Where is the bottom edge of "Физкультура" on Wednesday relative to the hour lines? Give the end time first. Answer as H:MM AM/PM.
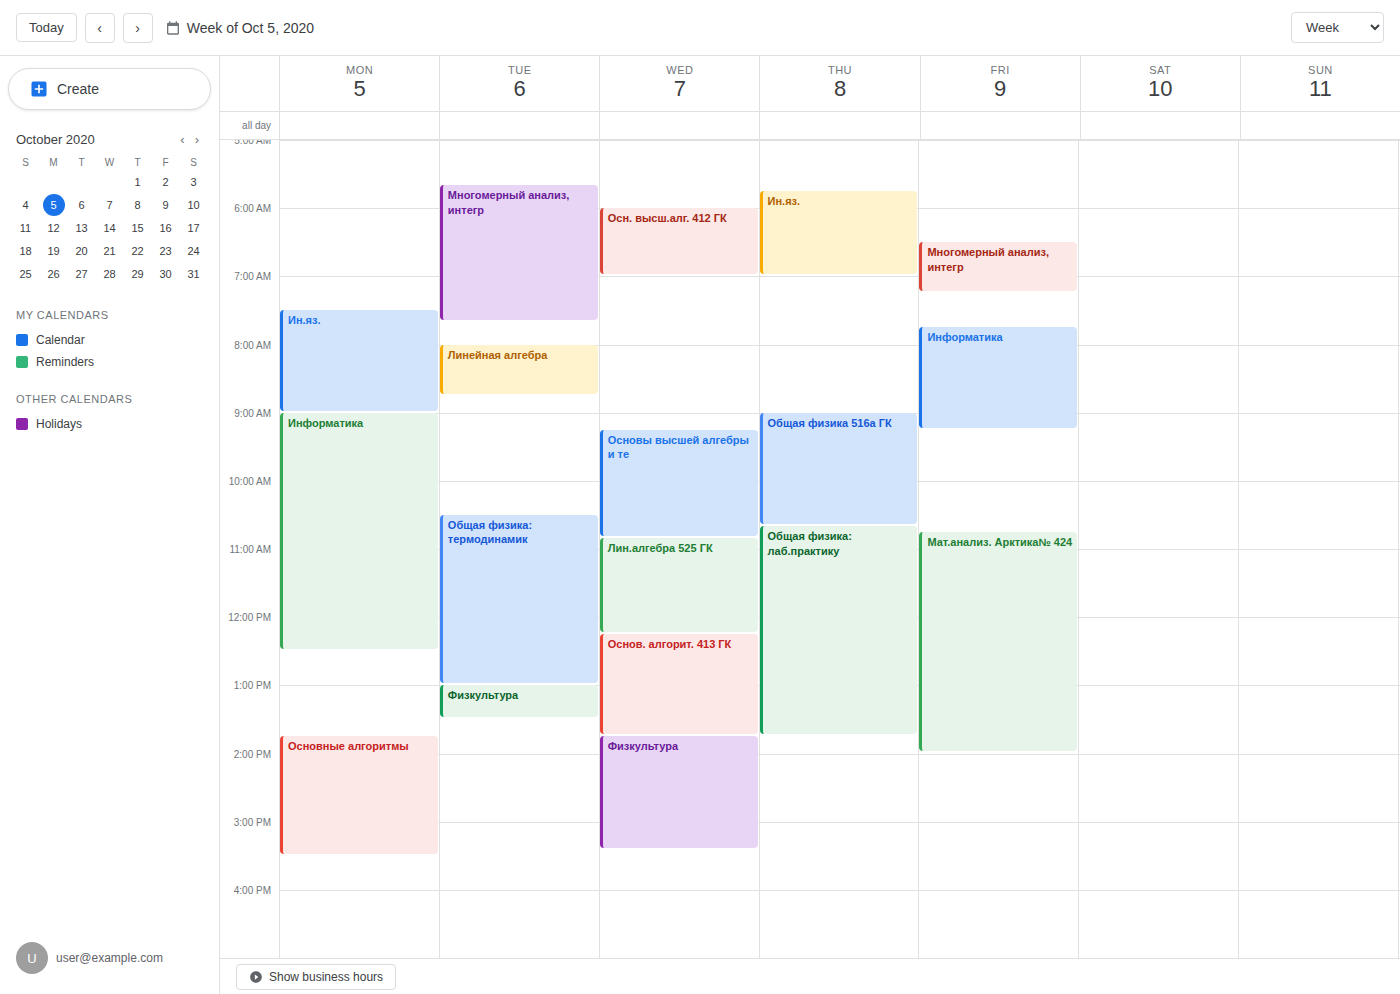
3:25 PM -- neither: 25 minutes below the 3 PM line and 35 minutes above the 4 PM line.